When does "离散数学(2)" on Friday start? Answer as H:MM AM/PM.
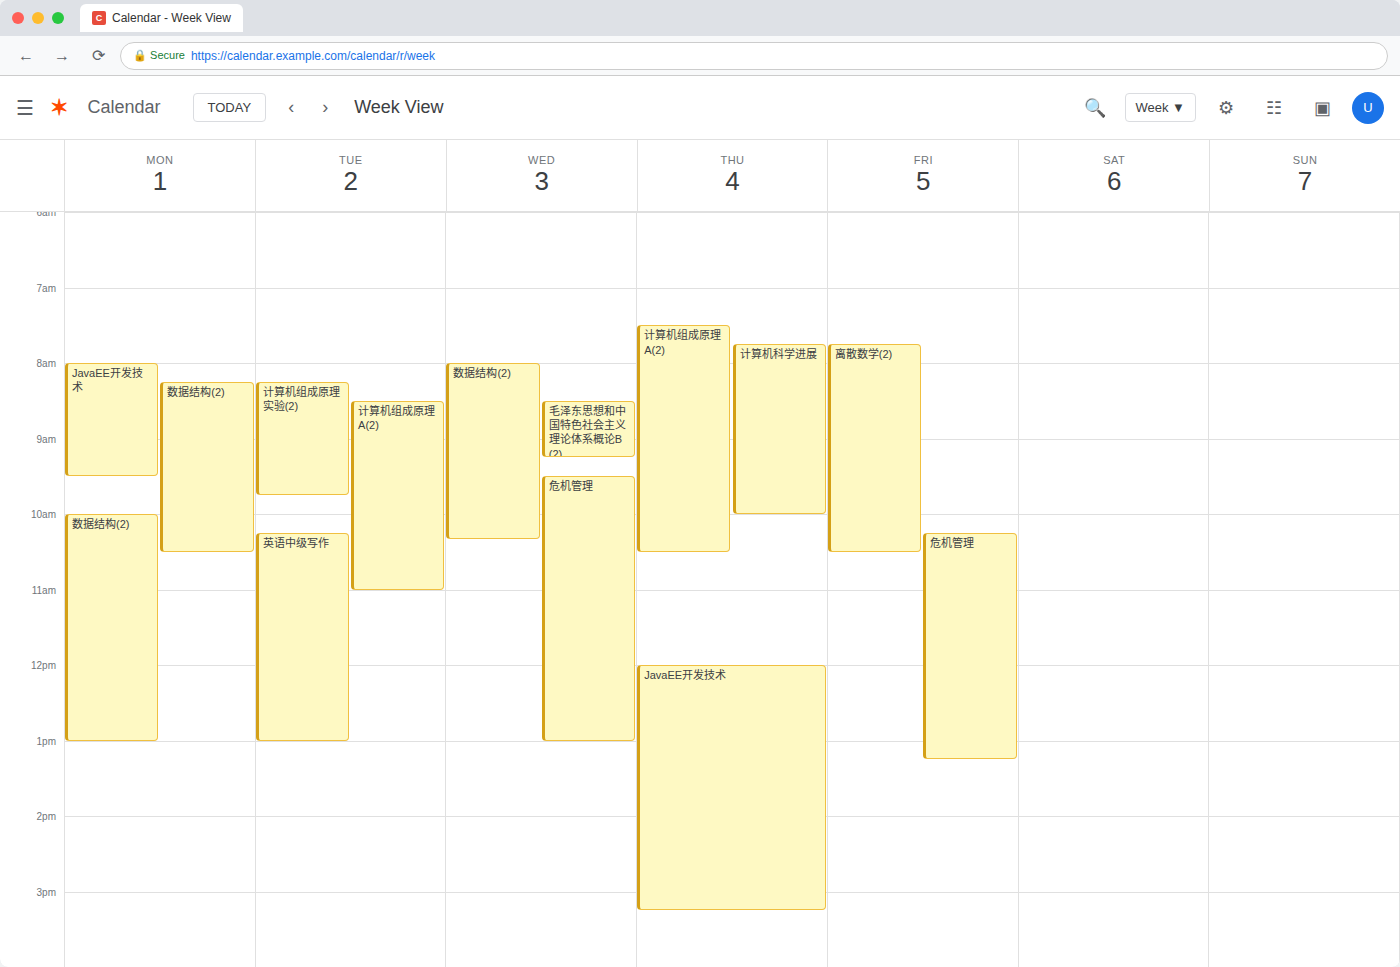
7:45 AM